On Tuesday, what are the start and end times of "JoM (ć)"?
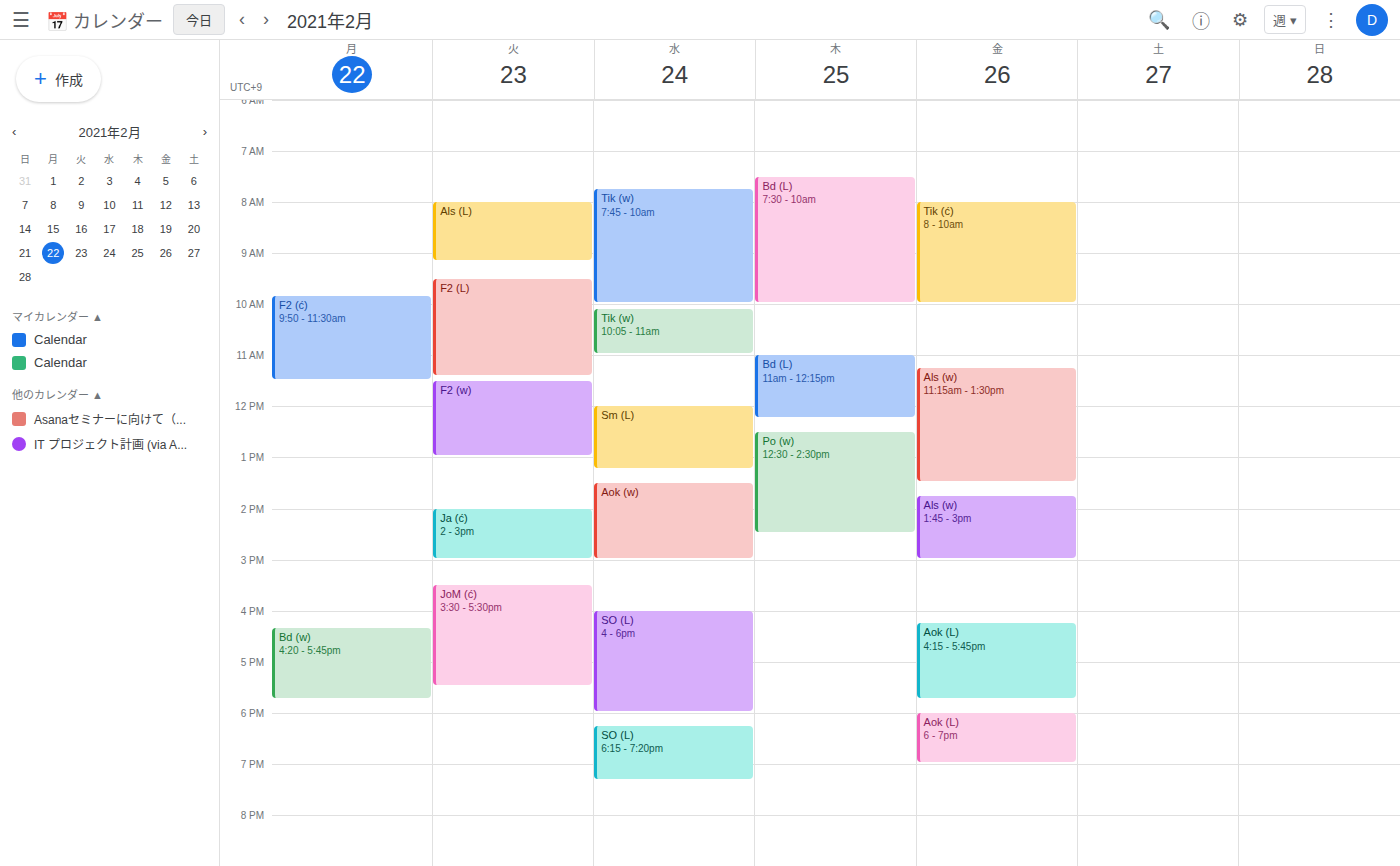
3:30 PM to 5:30 PM